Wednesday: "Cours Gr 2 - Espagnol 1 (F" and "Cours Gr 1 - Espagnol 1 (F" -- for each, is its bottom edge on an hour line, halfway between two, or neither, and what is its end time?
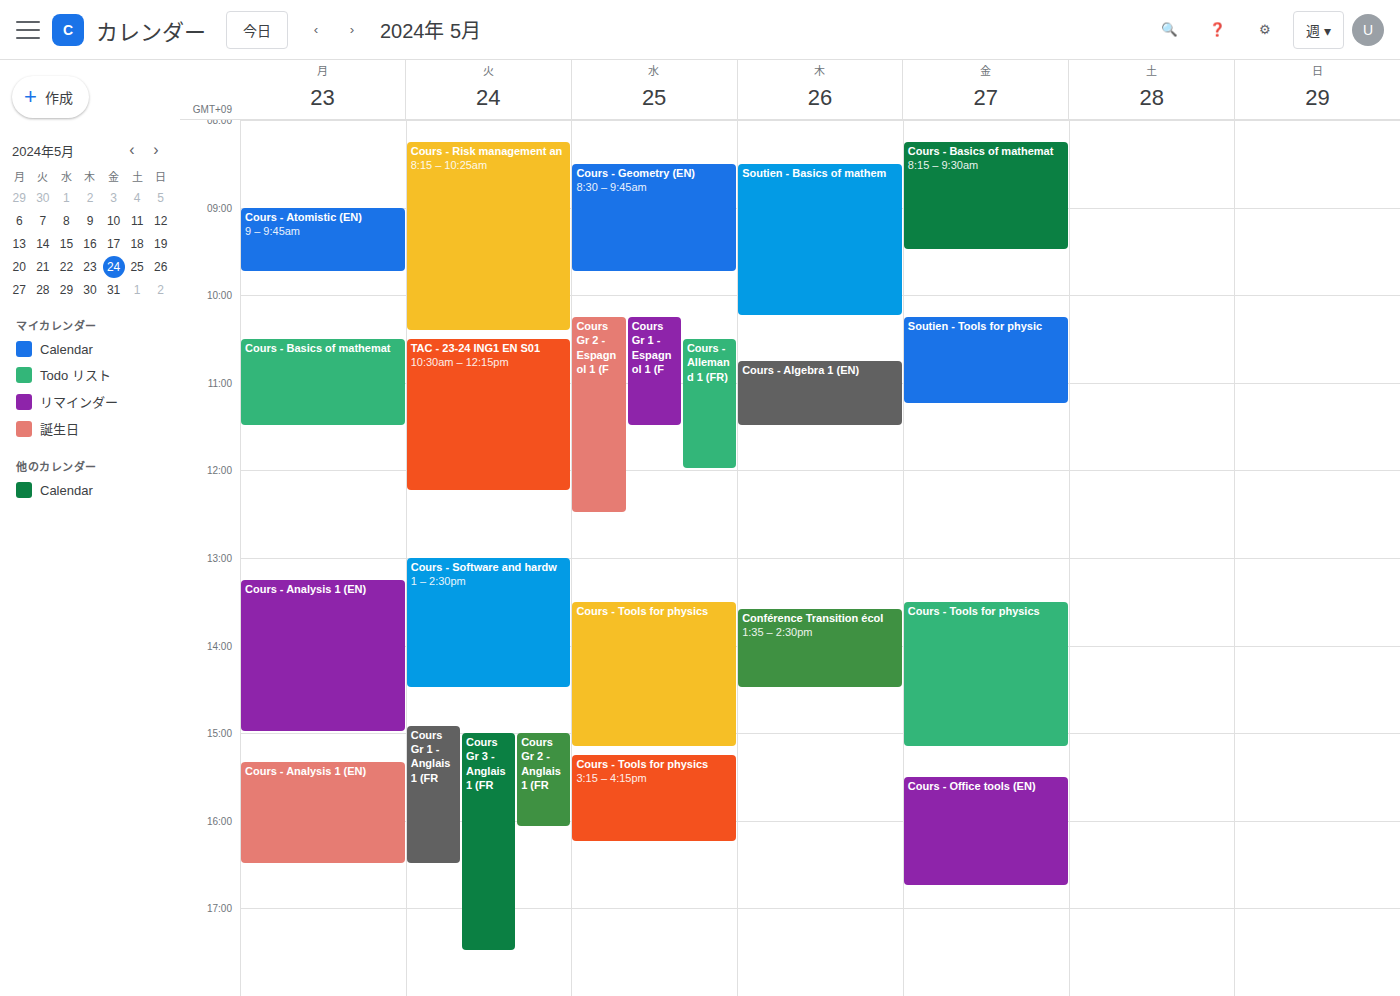
"Cours Gr 2 - Espagnol 1 (F": 12:30, halfway between the 12:00 and 13:00 lines. "Cours Gr 1 - Espagnol 1 (F": 11:30, halfway between the 11:00 and 12:00 lines.